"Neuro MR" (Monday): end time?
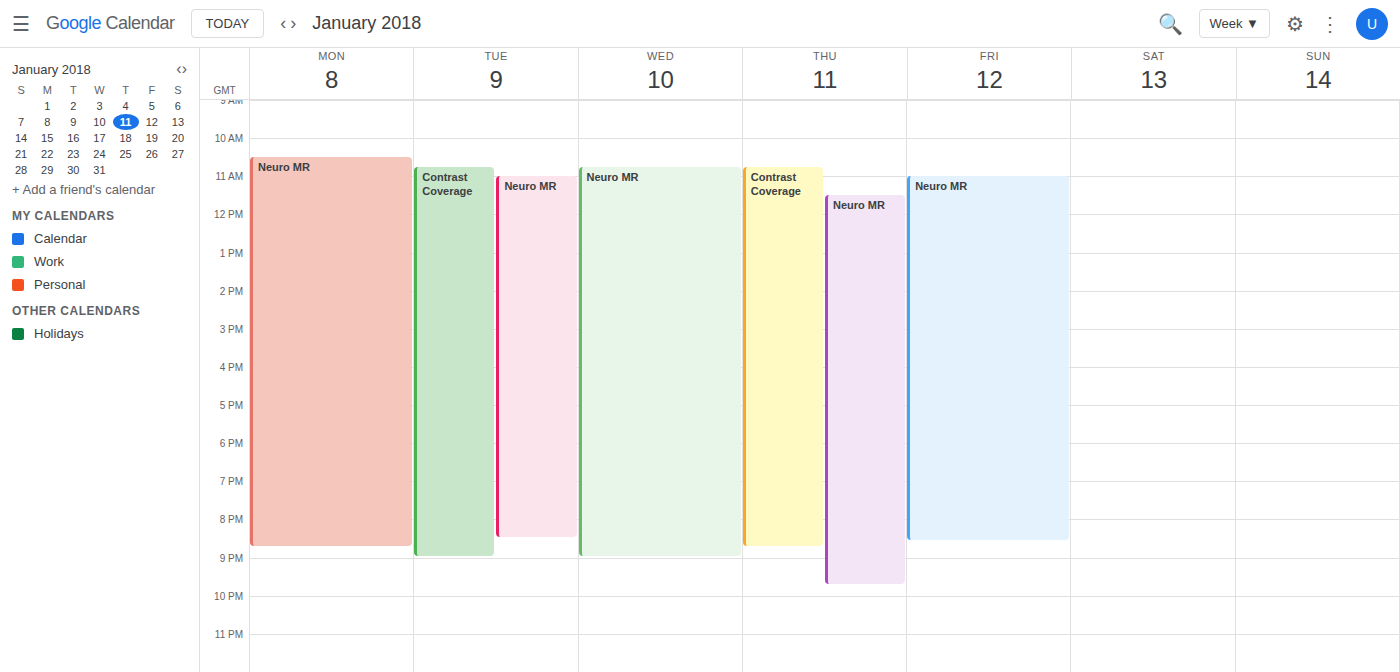
8:45 PM